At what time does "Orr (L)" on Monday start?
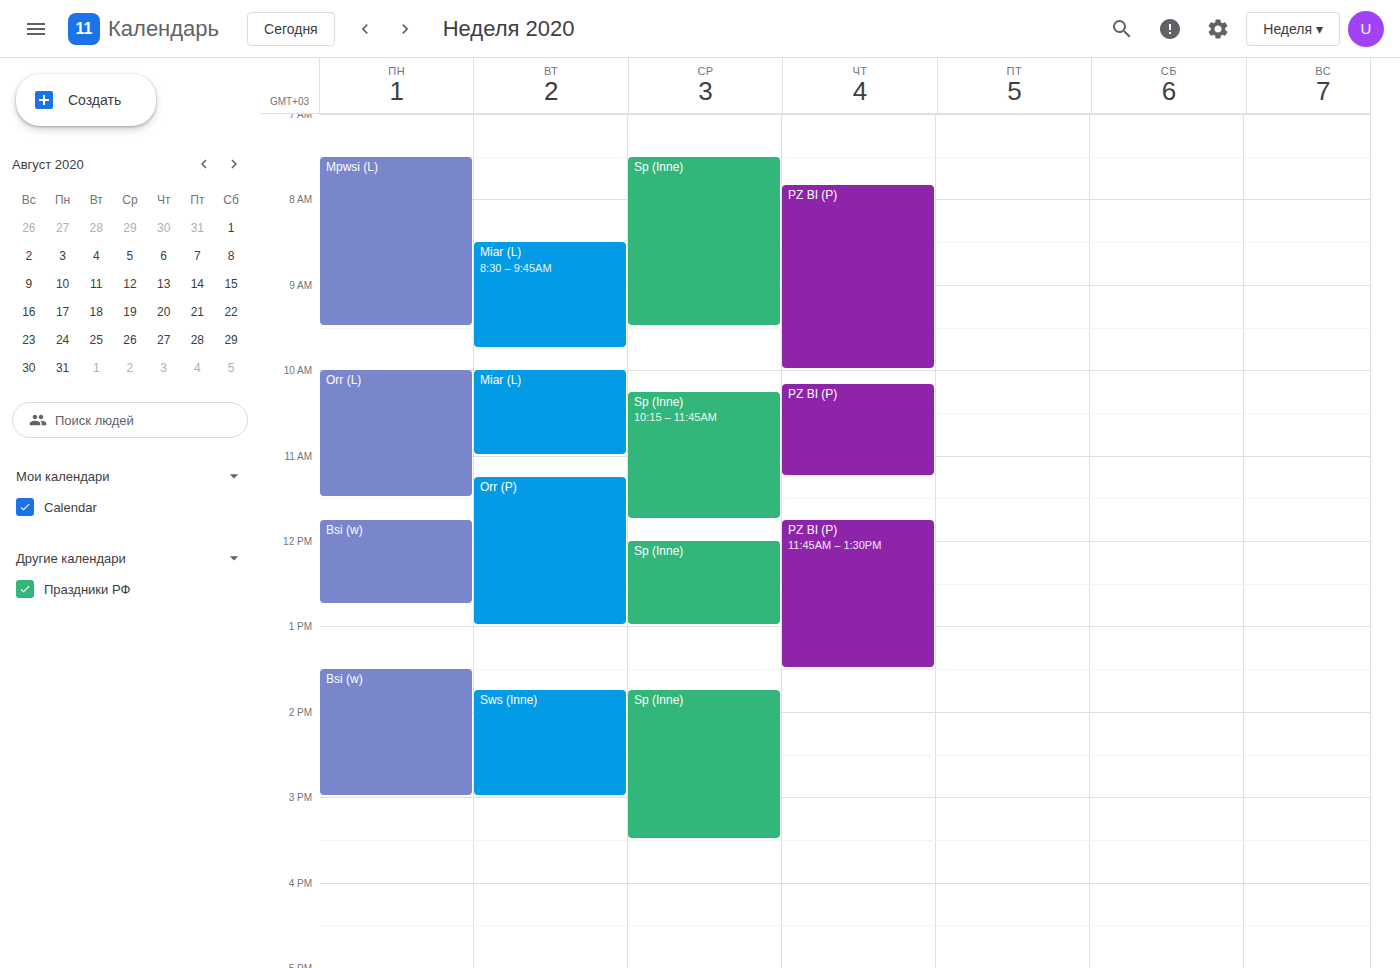
10:00 AM